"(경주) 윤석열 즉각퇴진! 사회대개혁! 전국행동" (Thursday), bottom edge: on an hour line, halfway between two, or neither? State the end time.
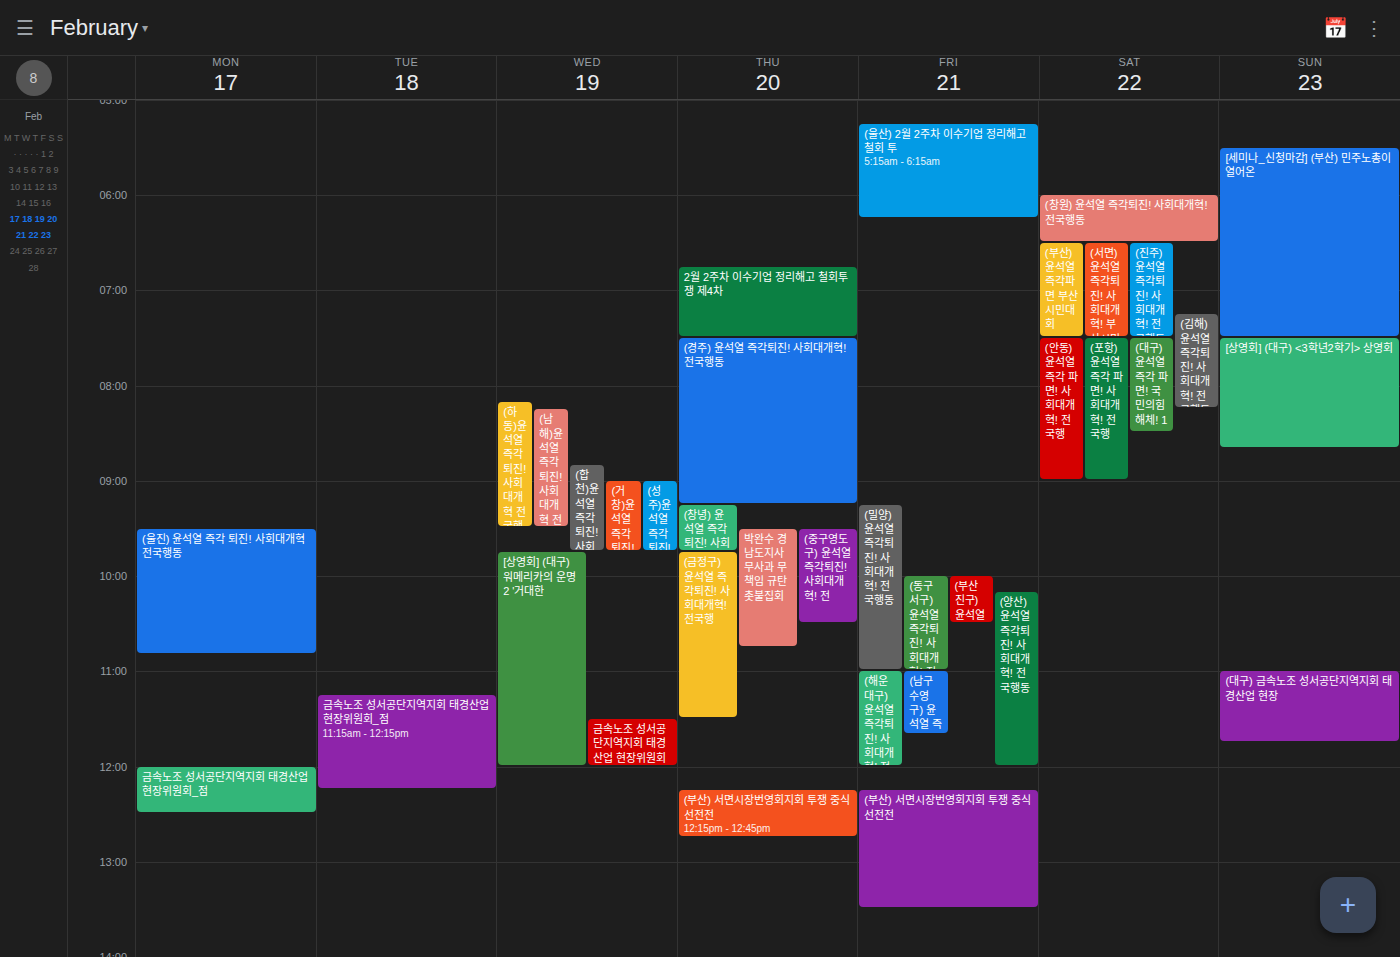
9:15 AM -- neither: a quarter of the way from the 9 AM line to the 10 AM line.